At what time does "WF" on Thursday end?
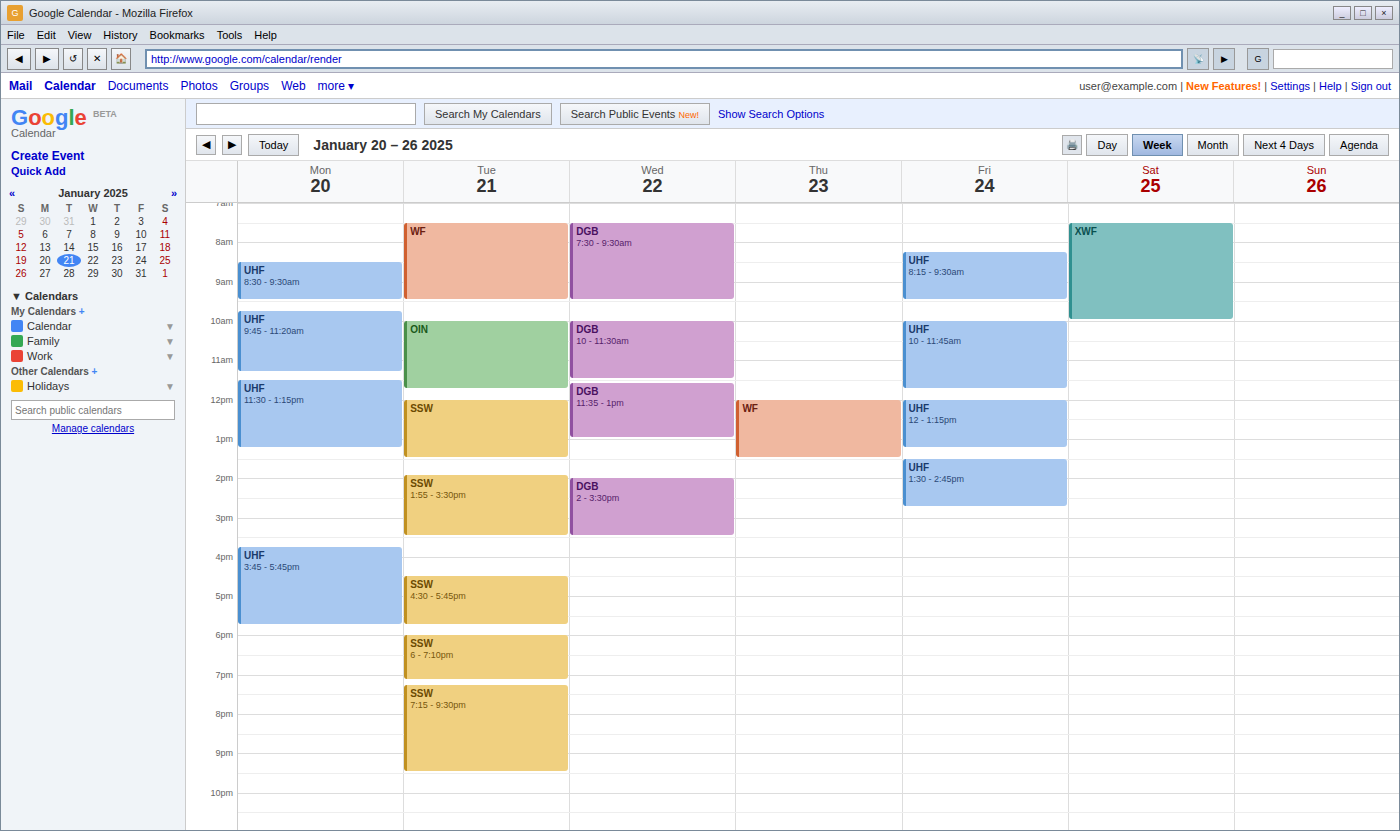
1:30 PM